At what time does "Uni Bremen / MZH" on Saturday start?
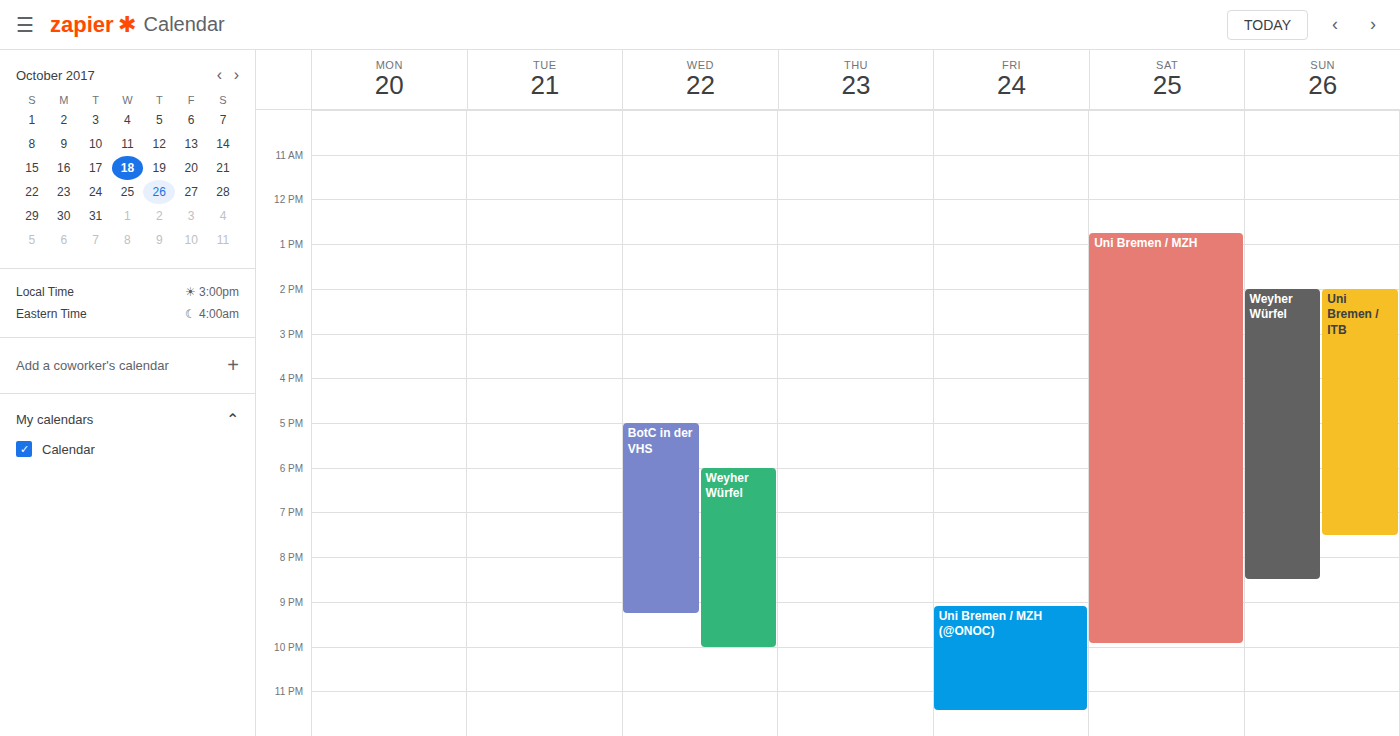
12:45